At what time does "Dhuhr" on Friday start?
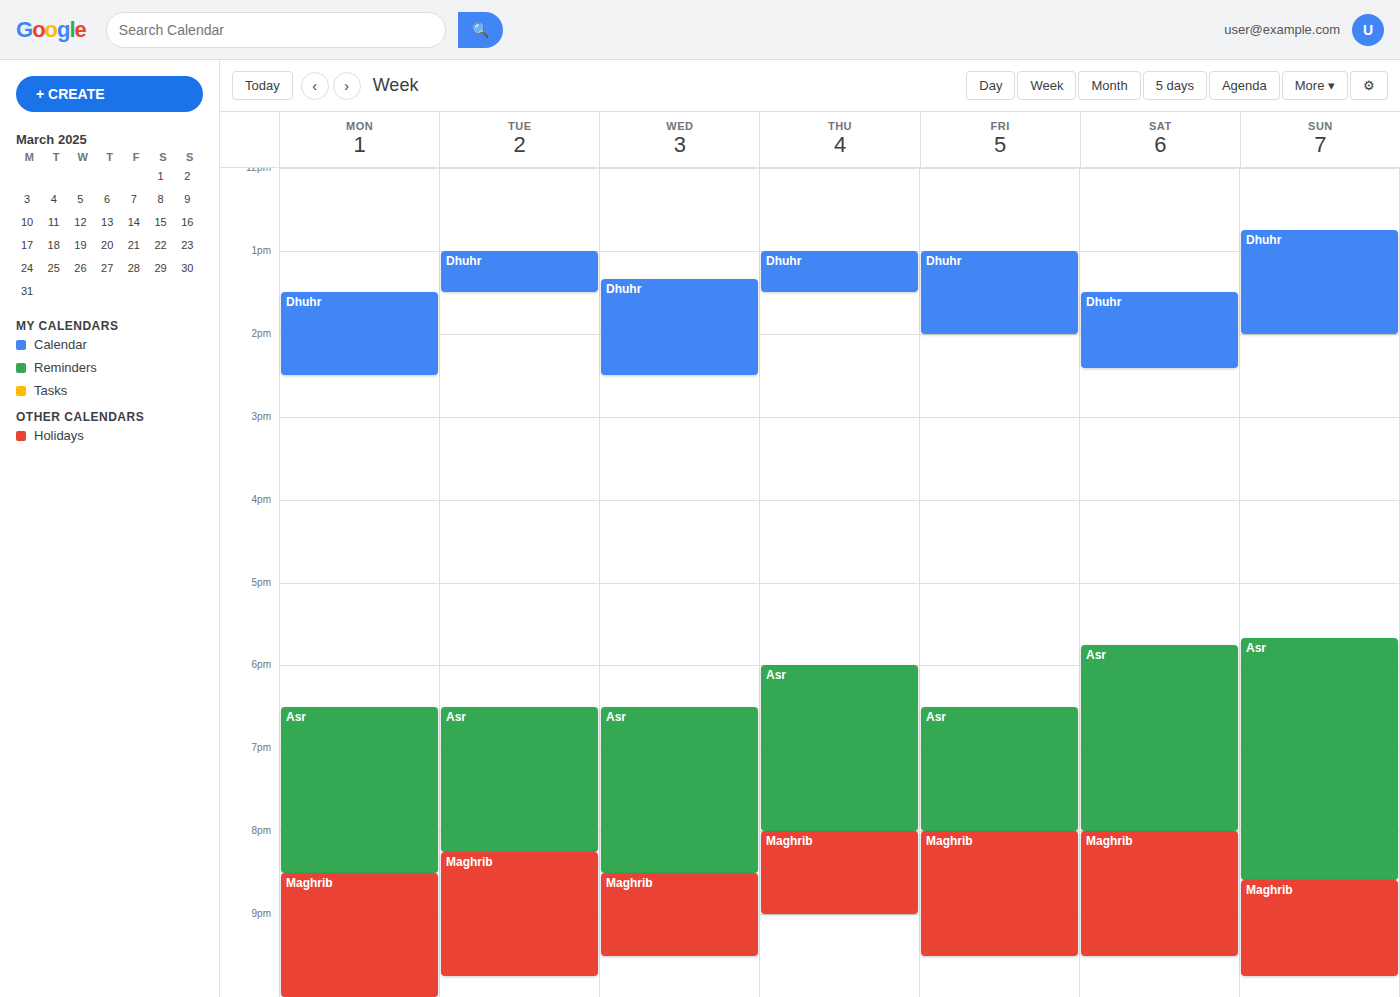
1:00 PM